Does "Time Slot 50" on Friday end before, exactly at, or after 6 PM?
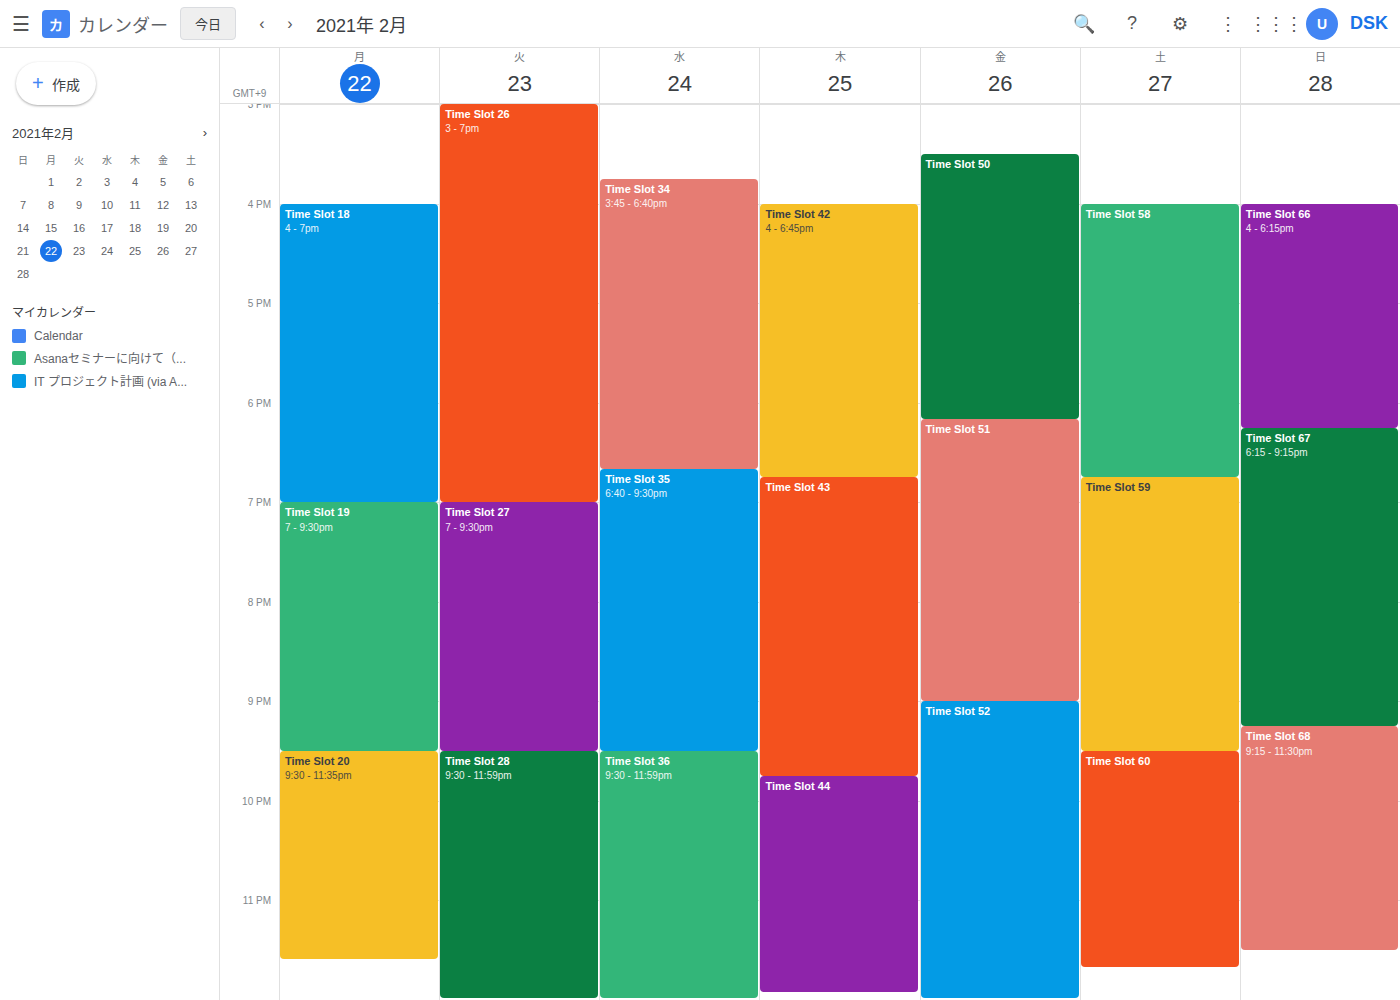
6:10 PM -- after 6 PM, 10 minutes below the 6 PM line.